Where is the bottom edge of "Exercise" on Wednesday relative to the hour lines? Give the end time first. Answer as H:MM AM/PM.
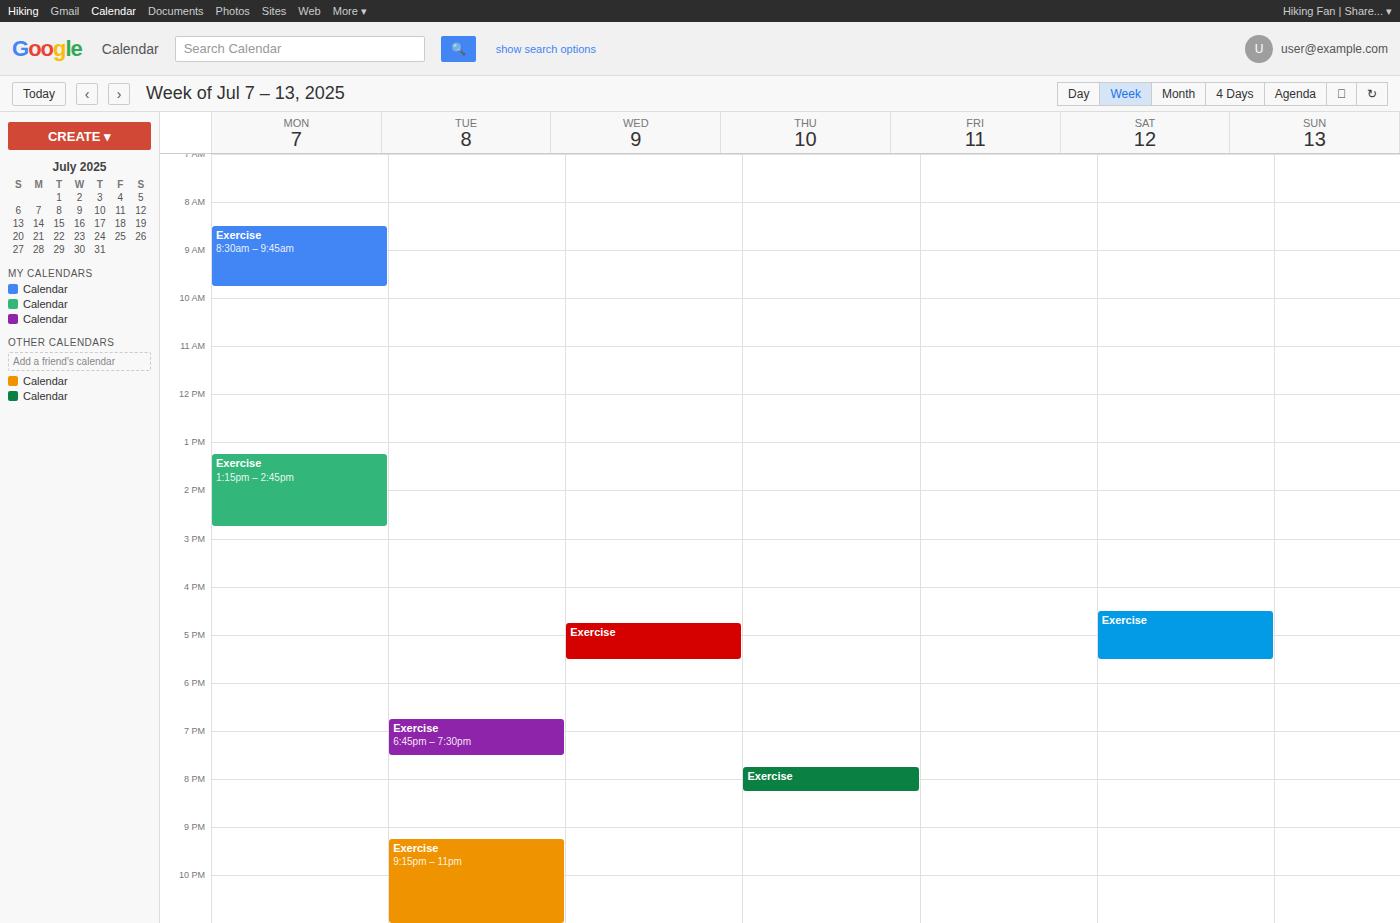
5:30 PM -- halfway between the 5 PM and 6 PM lines.